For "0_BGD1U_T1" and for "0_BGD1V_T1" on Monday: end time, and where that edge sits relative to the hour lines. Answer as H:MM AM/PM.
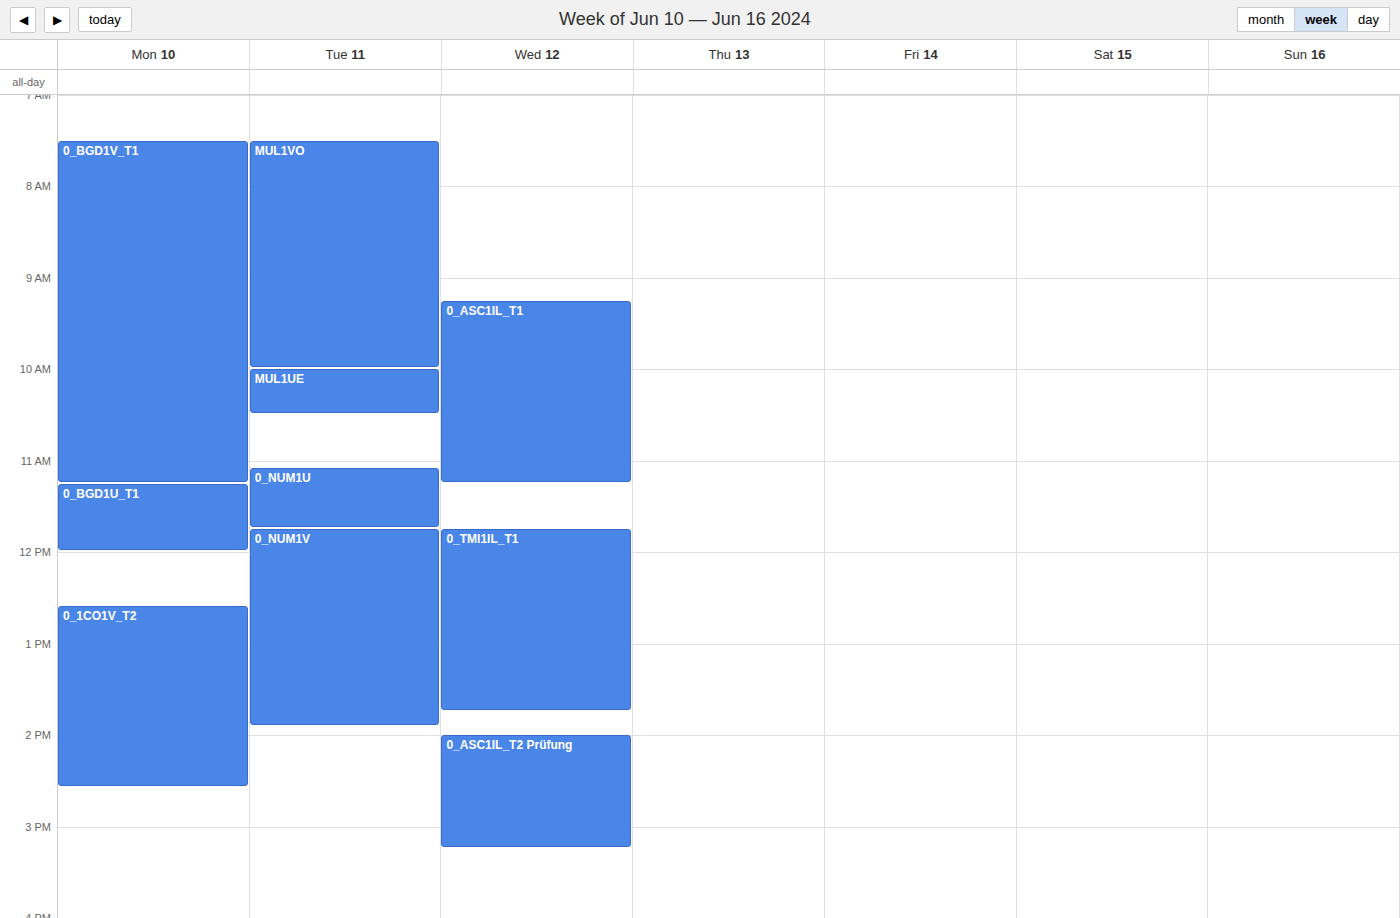
"0_BGD1U_T1": 12:00 PM, exactly on the 12 PM line. "0_BGD1V_T1": 11:15 AM, neither: a quarter of the way from the 11 AM line to the 12 PM line.